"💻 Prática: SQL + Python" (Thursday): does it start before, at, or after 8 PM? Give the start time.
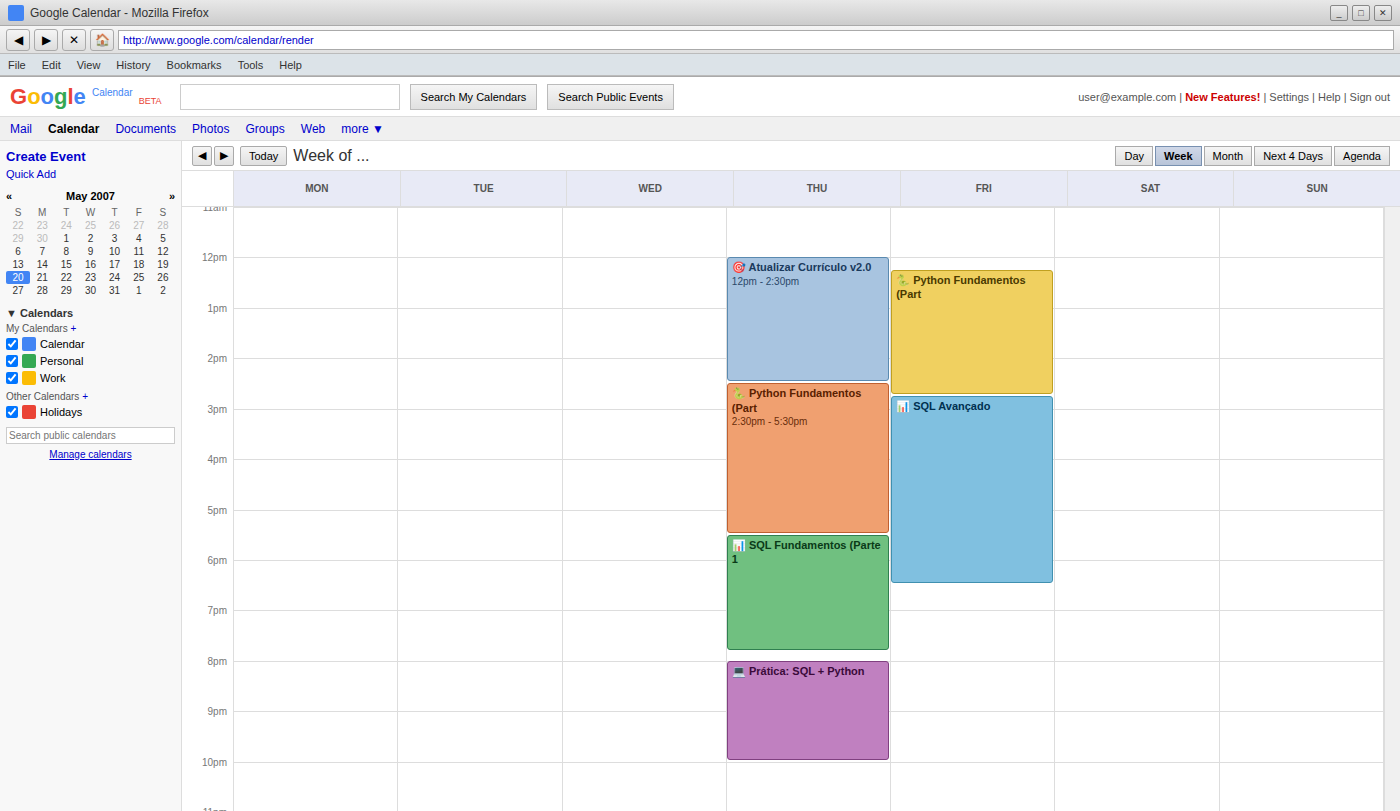
8:00 PM -- exactly at 8 PM, on the 8 PM line.